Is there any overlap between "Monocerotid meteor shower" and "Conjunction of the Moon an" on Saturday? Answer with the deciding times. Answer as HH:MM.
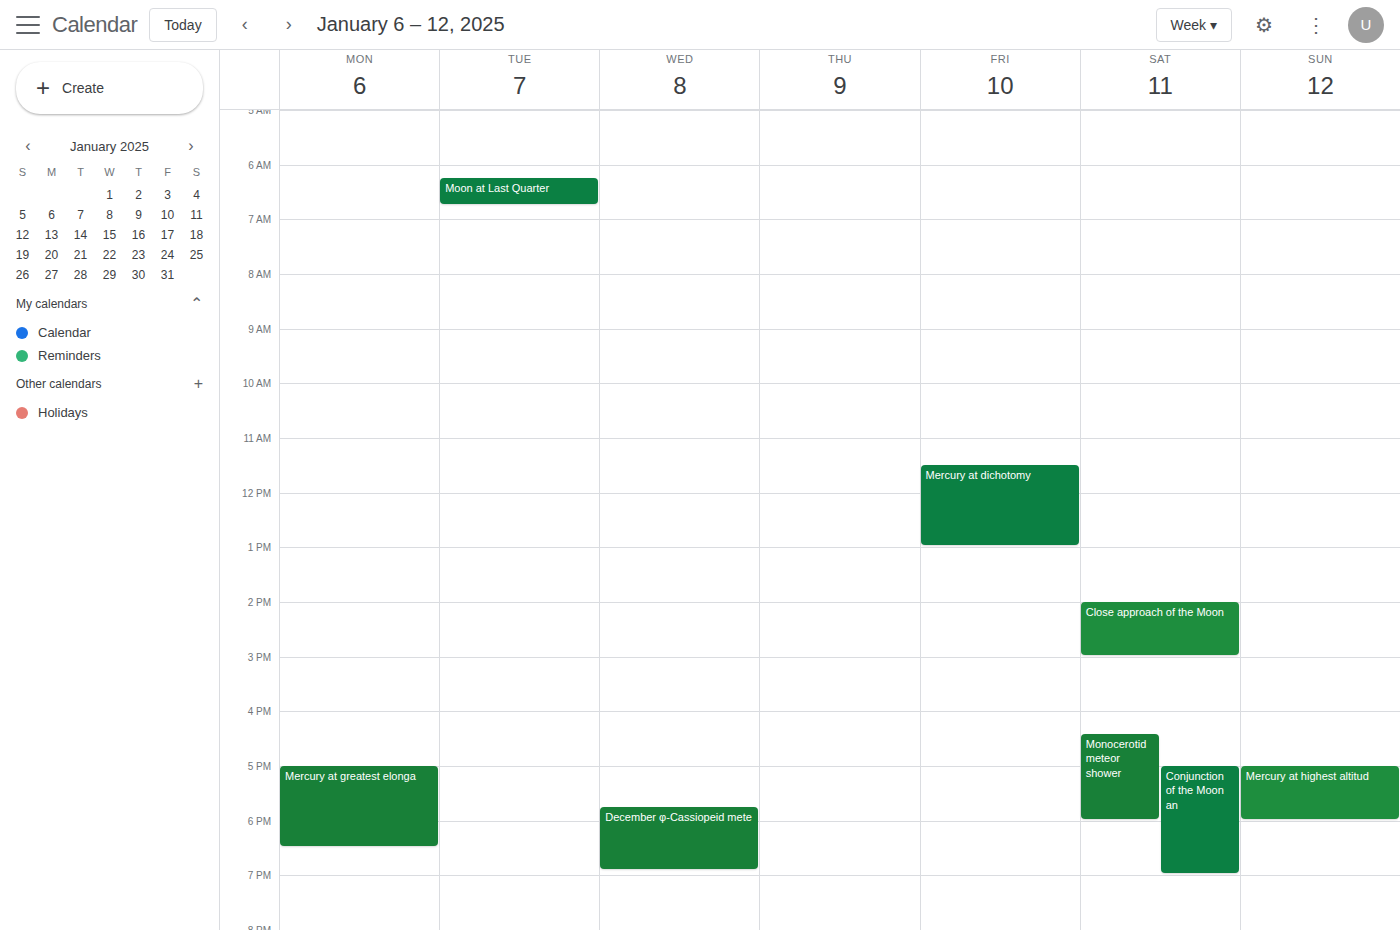
"Conjunction of the Moon an" starts at 17:00, before "Monocerotid meteor shower" ends at 18:00 -- they overlap.